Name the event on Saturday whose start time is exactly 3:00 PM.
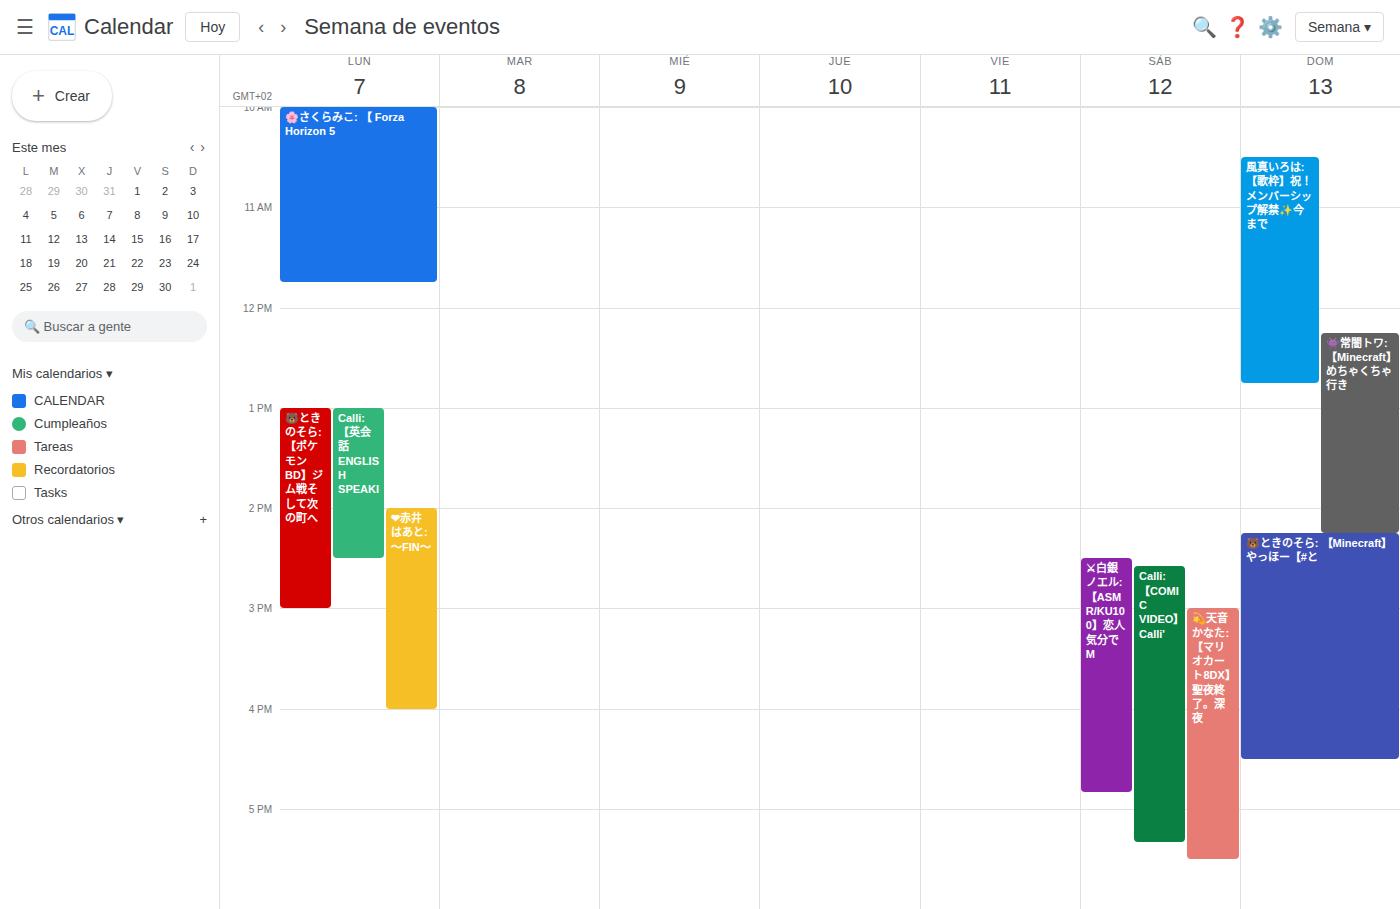
"💫天音かなた: 【マリオカート8DX】聖夜終了。深夜"